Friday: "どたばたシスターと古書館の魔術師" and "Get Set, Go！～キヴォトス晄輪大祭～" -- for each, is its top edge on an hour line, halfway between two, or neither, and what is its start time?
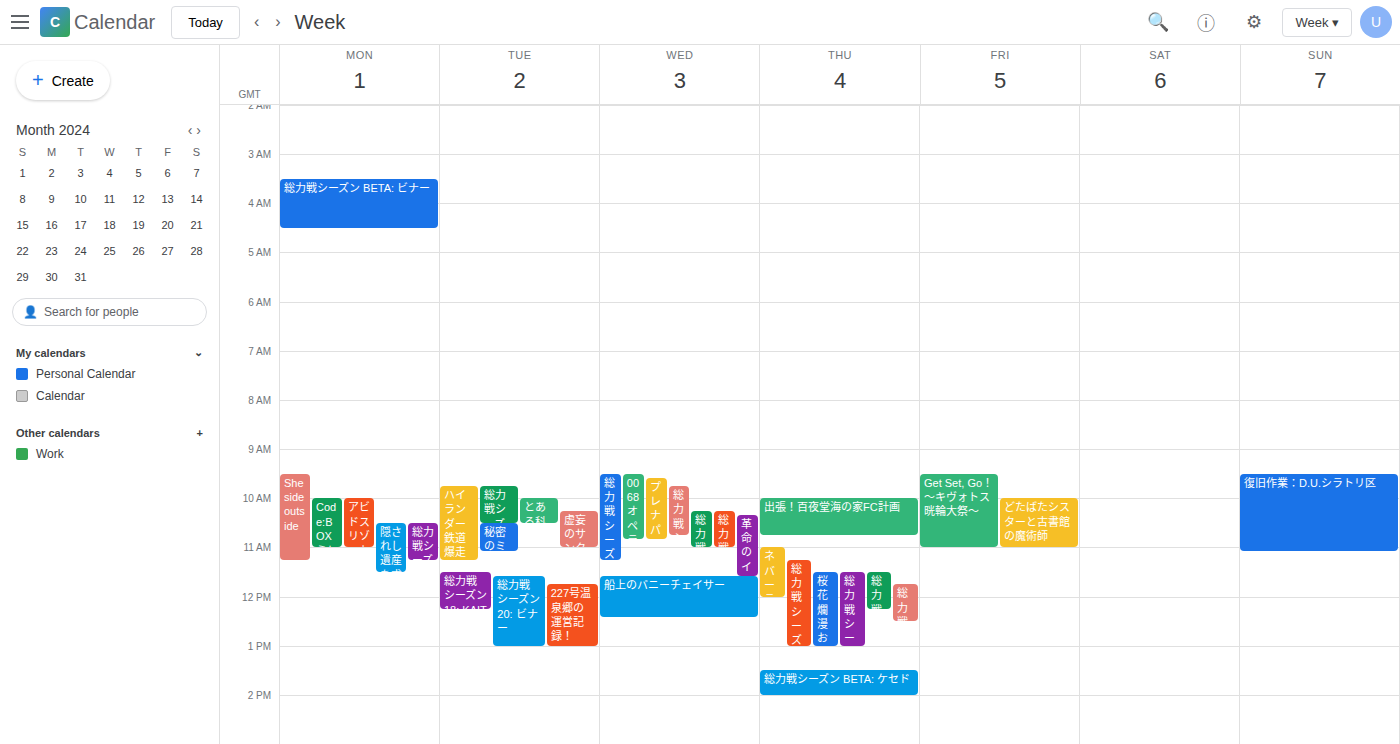
"どたばたシスターと古書館の魔術師": 10:00 AM, exactly on the 10 AM line. "Get Set, Go！～キヴォトス晄輪大祭～": 9:30 AM, halfway between the 9 AM and 10 AM lines.